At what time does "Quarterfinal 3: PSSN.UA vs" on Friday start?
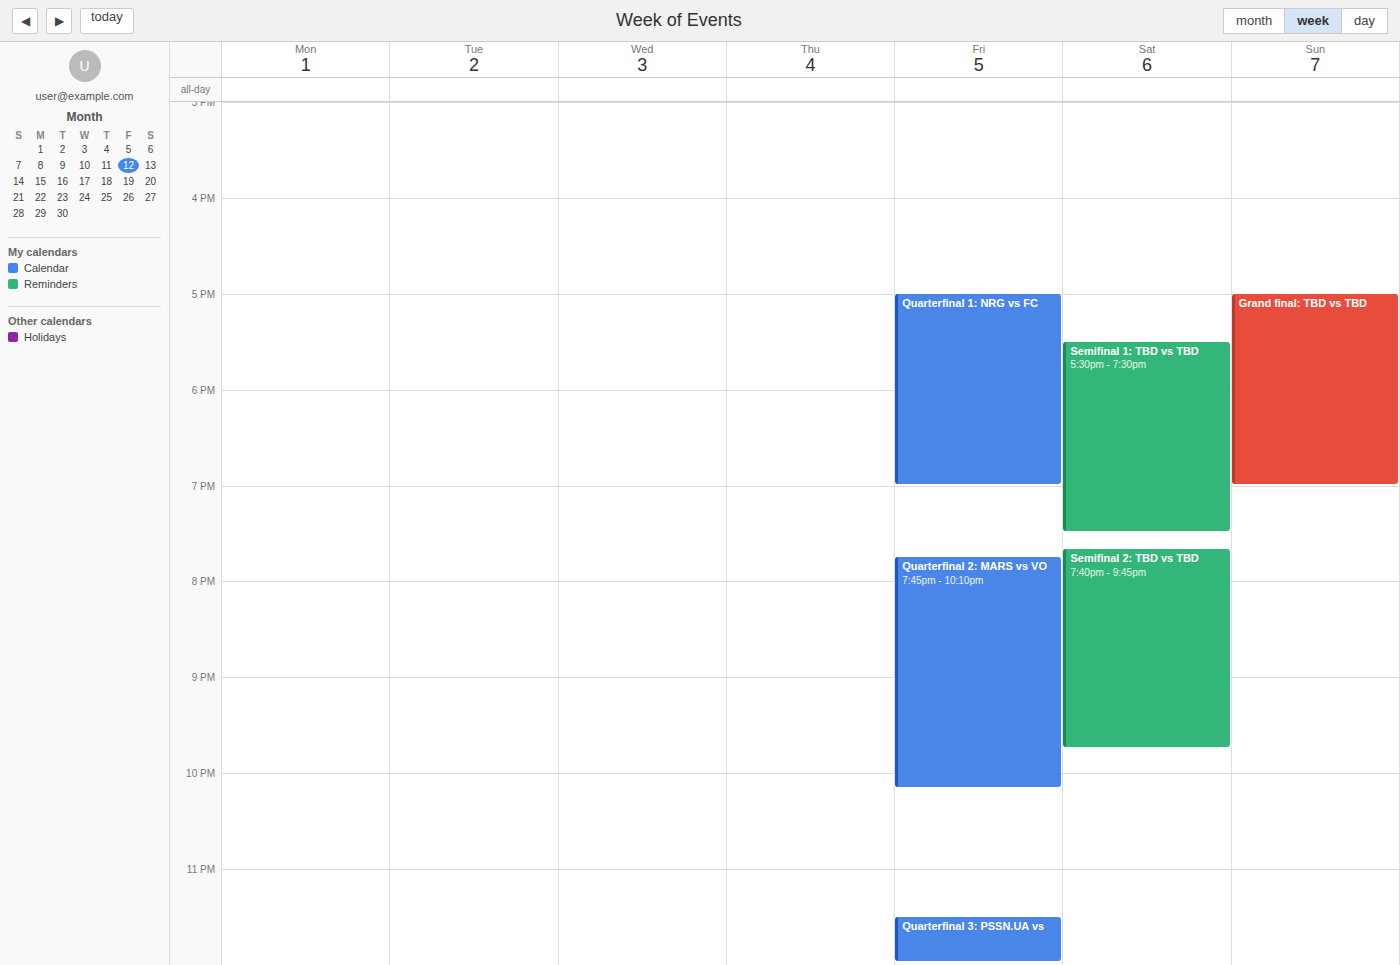
11:30 PM